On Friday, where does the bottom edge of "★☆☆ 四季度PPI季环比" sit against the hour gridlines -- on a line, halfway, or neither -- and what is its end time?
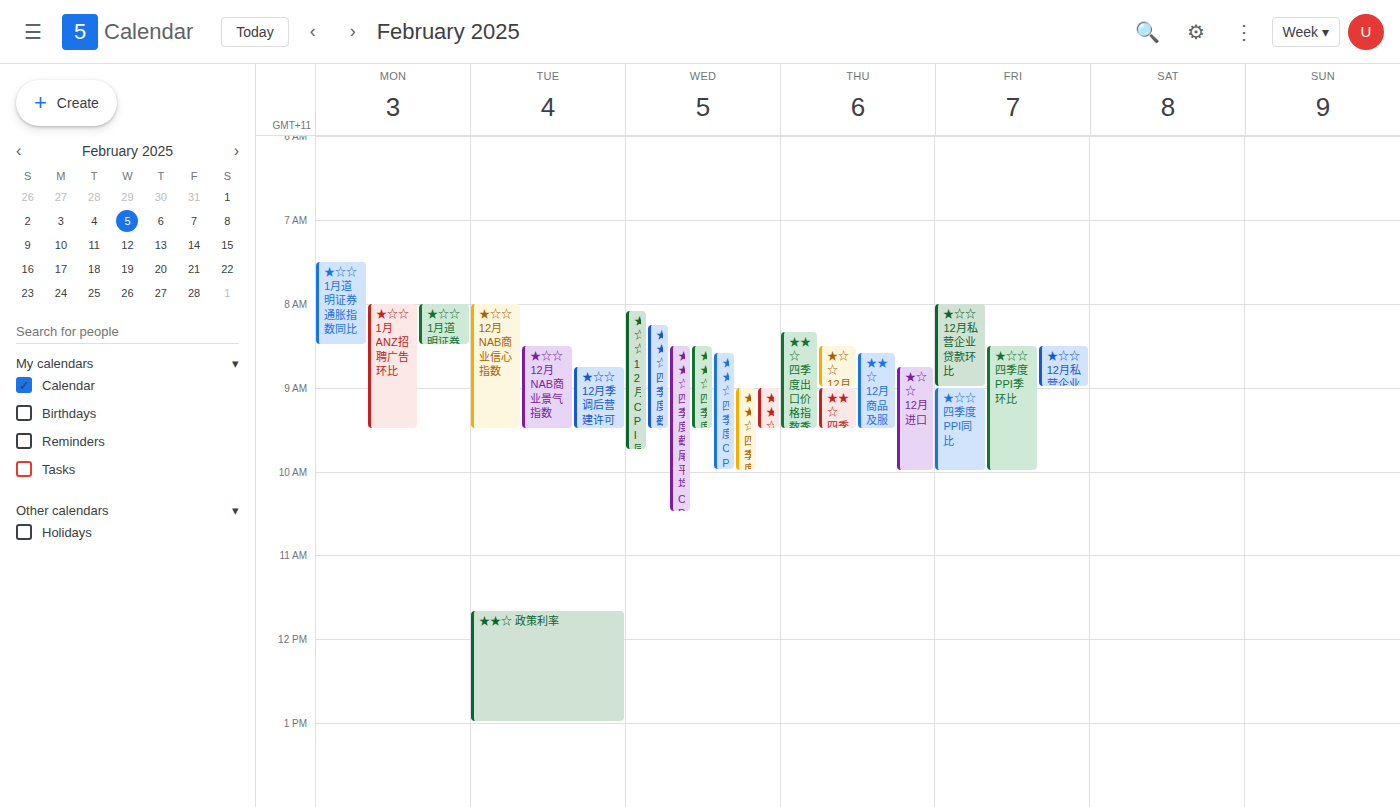
10:00 AM -- exactly on the 10 AM line.